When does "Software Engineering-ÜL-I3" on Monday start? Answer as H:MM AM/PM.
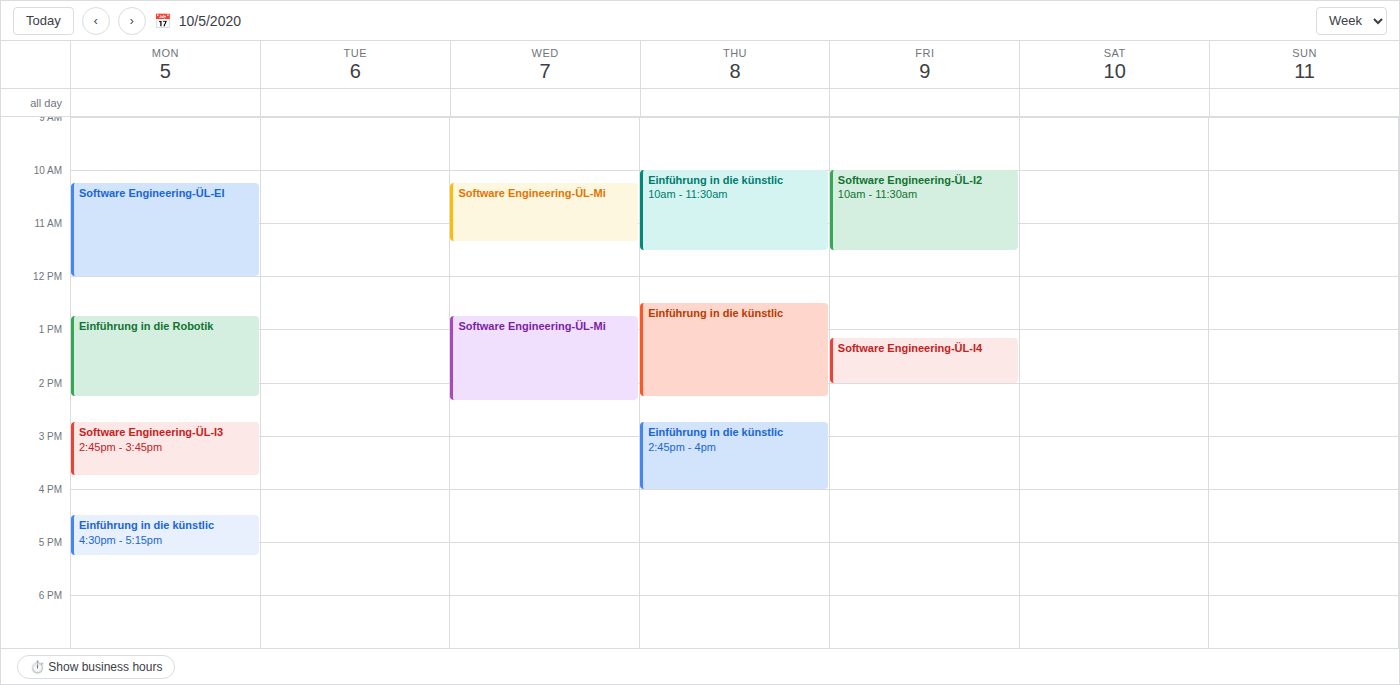
2:45 PM